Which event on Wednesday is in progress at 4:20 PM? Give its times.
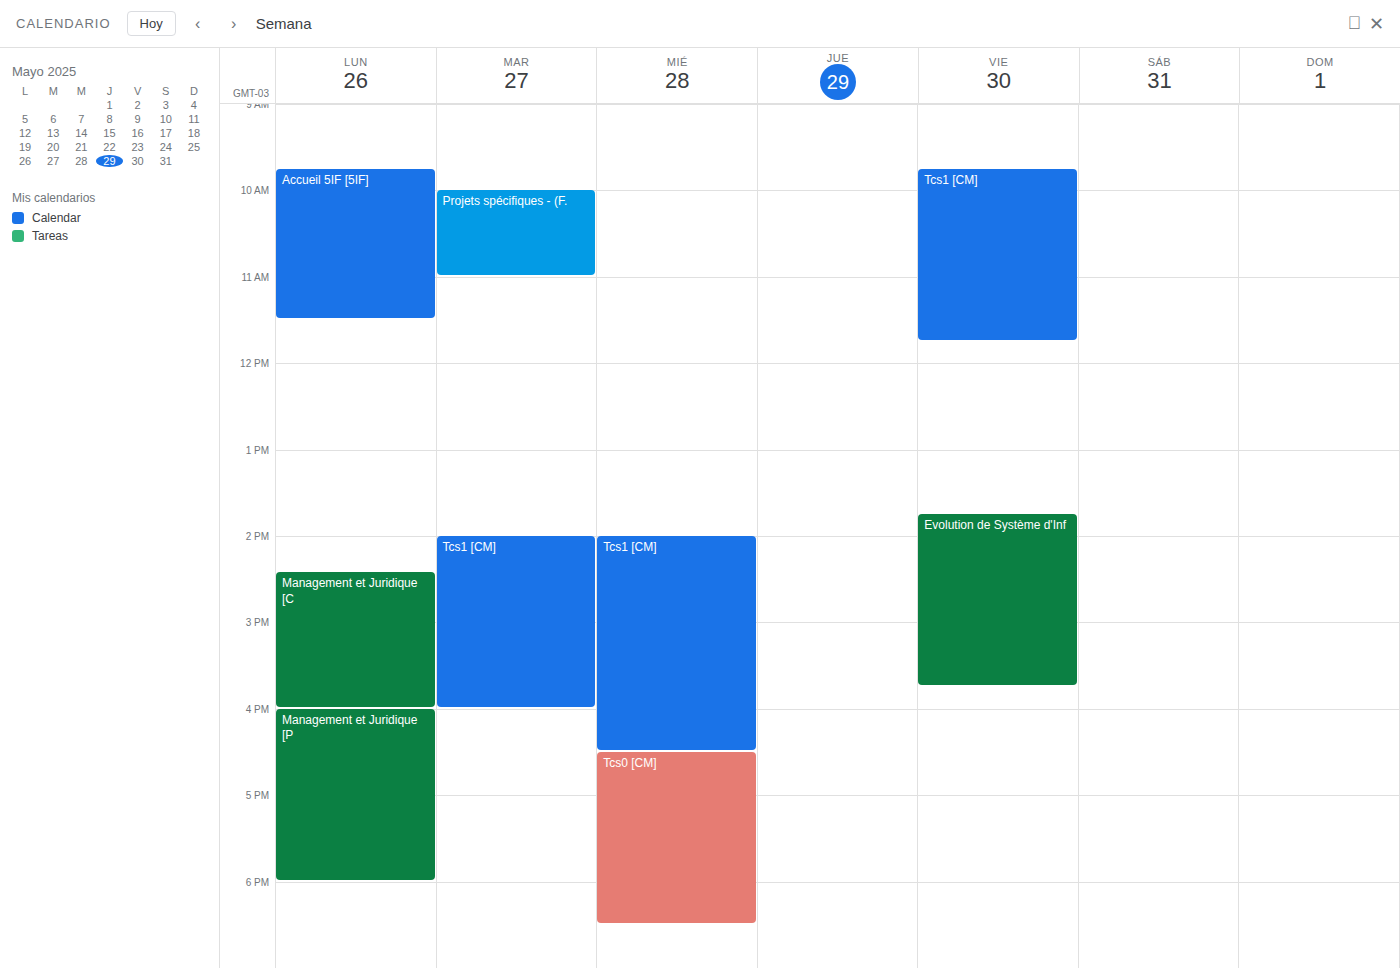
"Tcs1 [CM]", 2:00 PM to 4:30 PM